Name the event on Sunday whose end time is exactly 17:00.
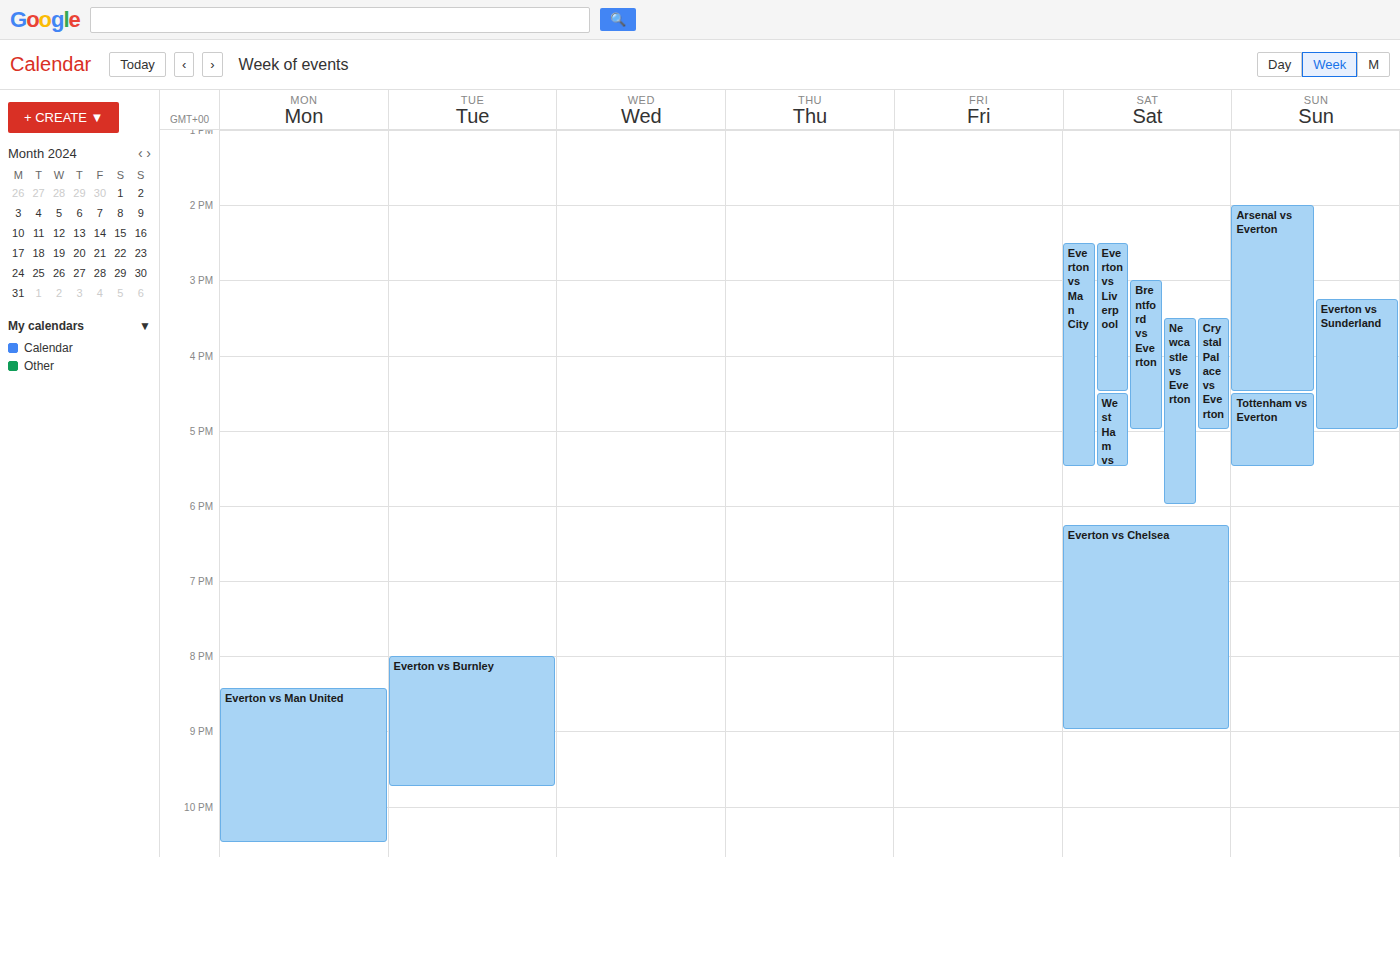
"Everton vs Sunderland"